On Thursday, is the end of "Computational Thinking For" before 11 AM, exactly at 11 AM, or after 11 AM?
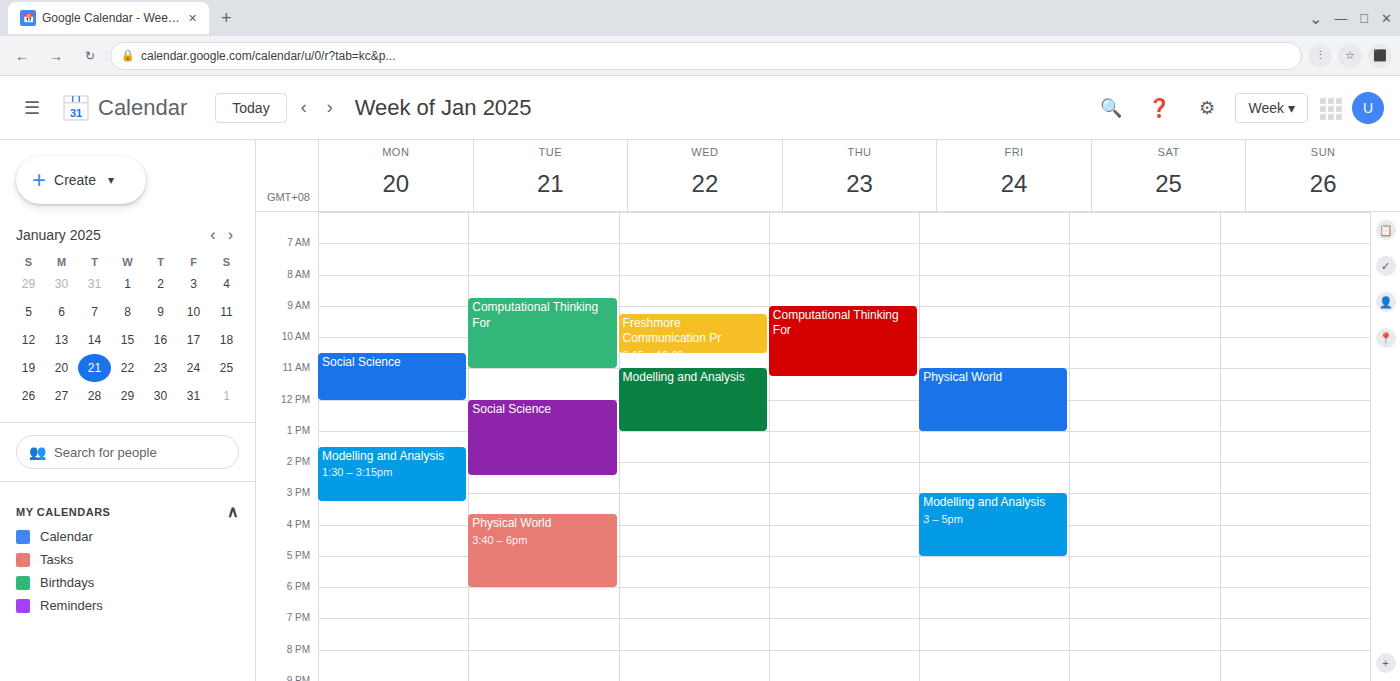
11:15 AM -- after 11 AM, 15 minutes below the 11 AM line.